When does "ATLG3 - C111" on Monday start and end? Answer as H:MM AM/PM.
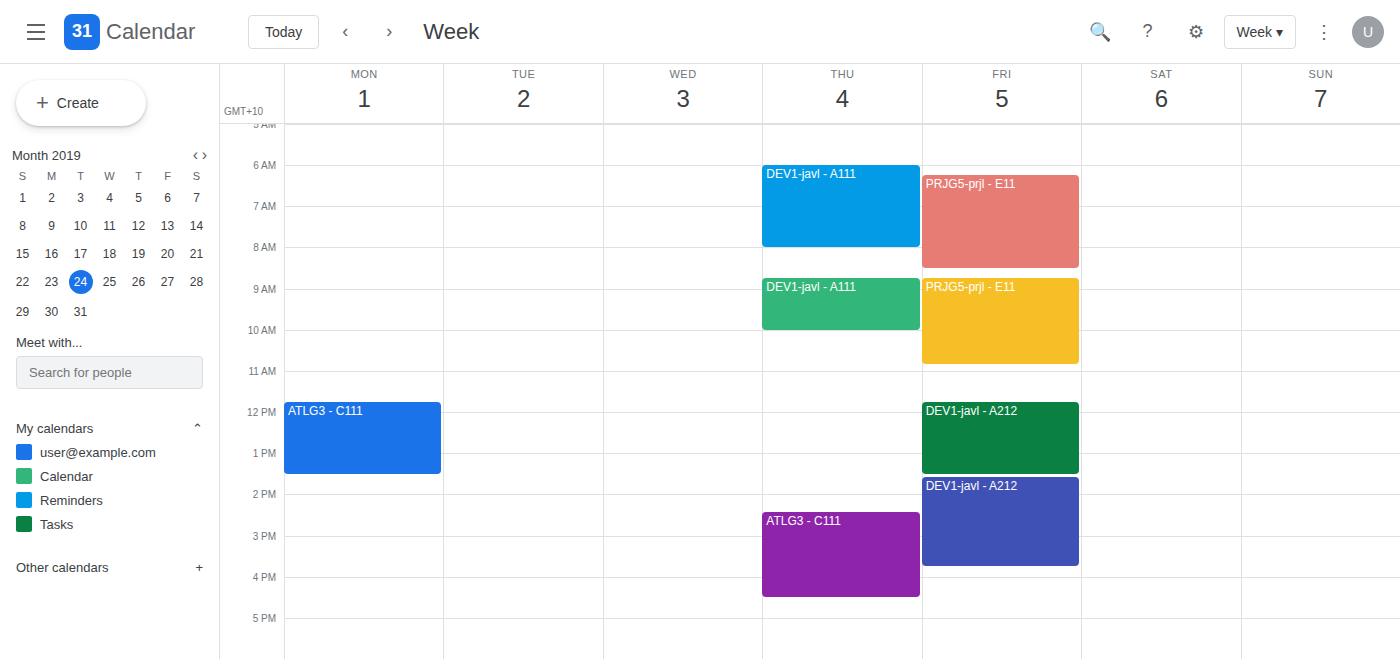
11:45 AM to 1:30 PM